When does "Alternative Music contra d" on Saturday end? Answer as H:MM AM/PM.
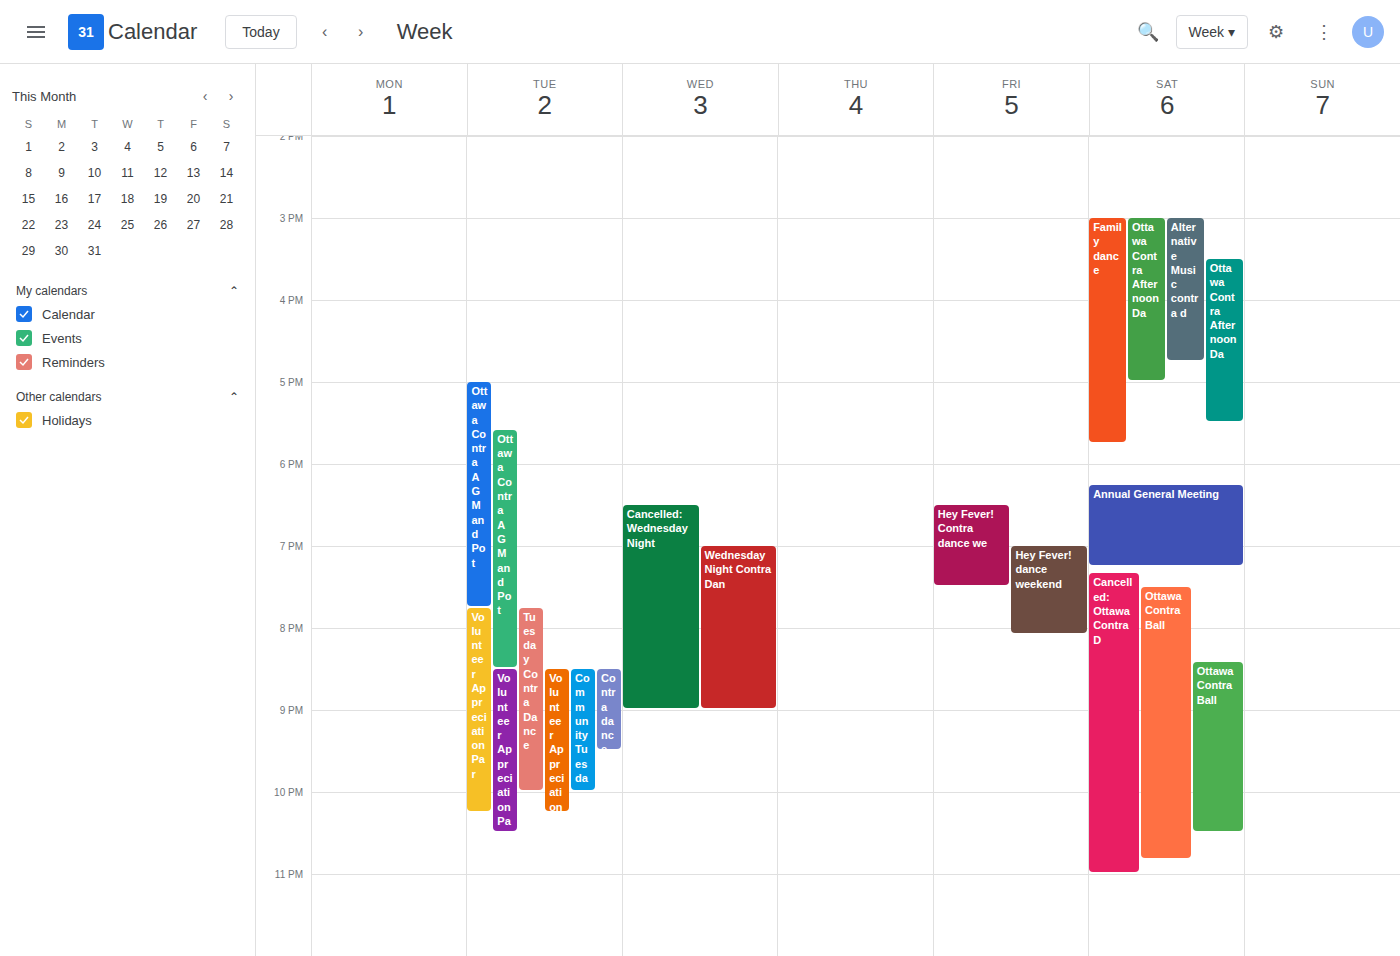
4:45 PM